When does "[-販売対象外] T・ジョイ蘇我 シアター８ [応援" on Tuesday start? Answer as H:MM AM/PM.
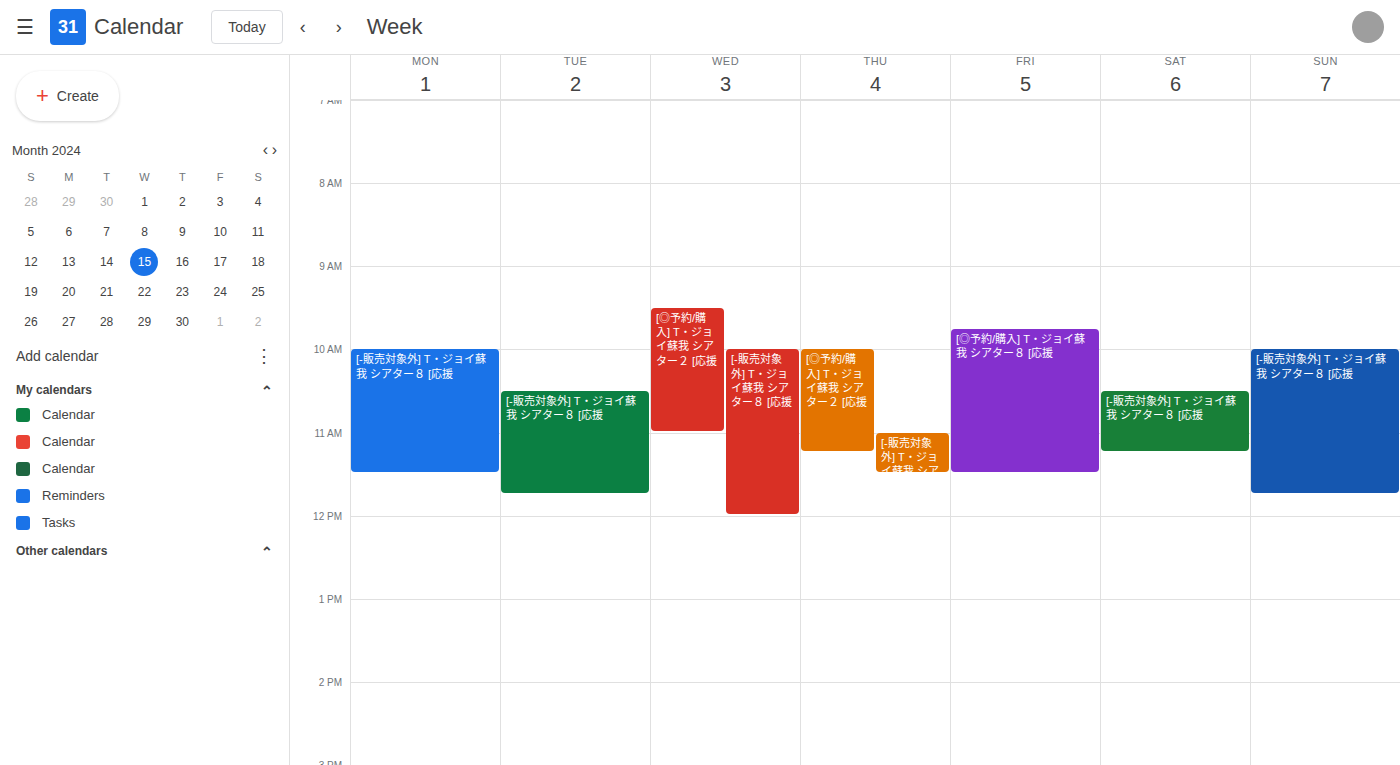
10:30 AM